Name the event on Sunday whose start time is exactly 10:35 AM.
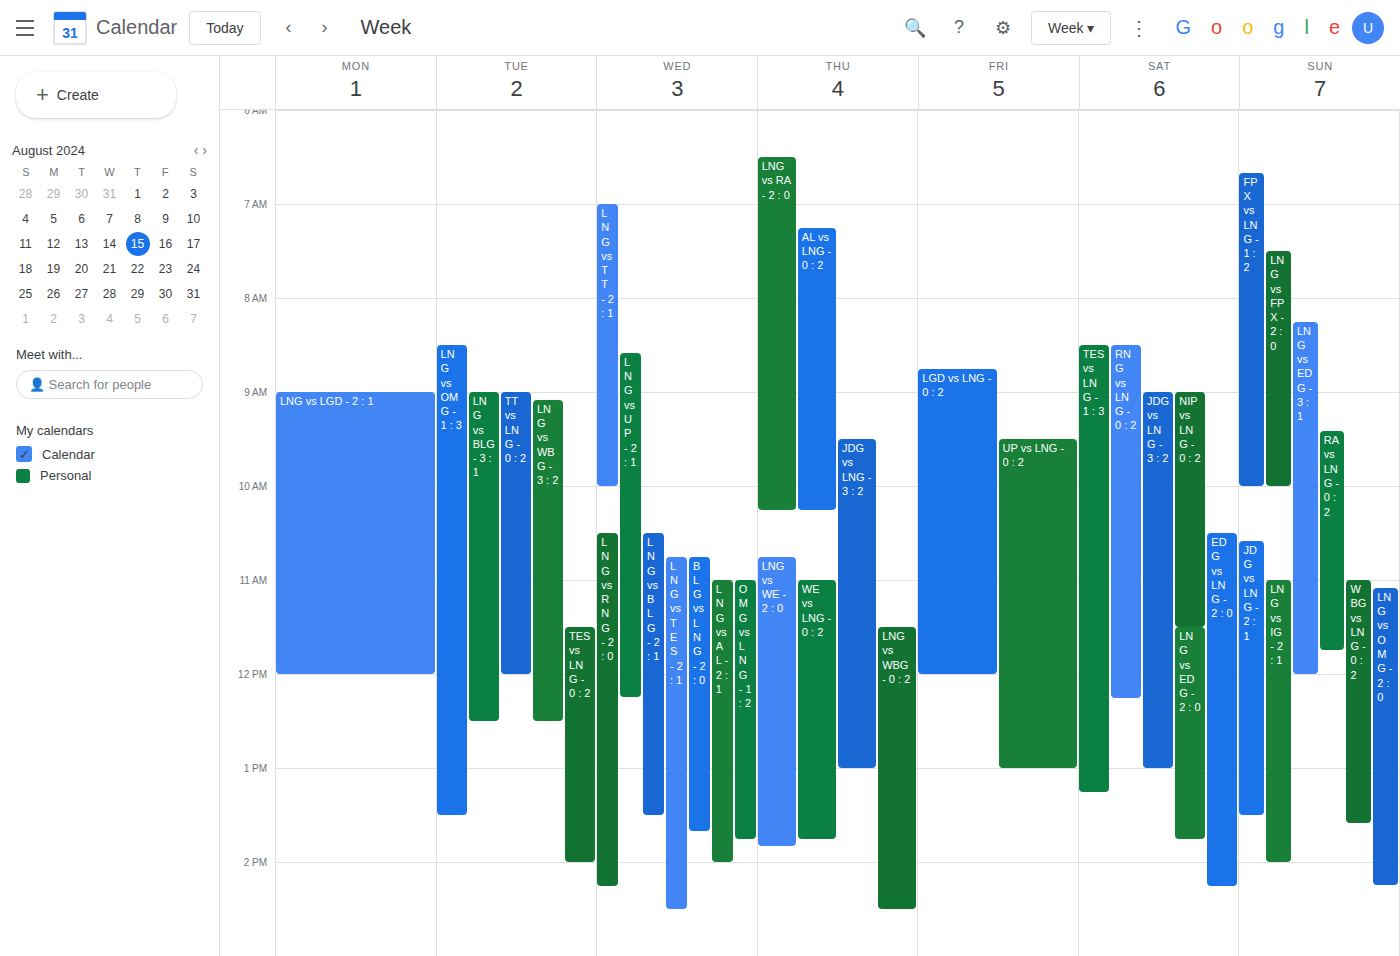
"JDG vs LNG - 2 : 1"